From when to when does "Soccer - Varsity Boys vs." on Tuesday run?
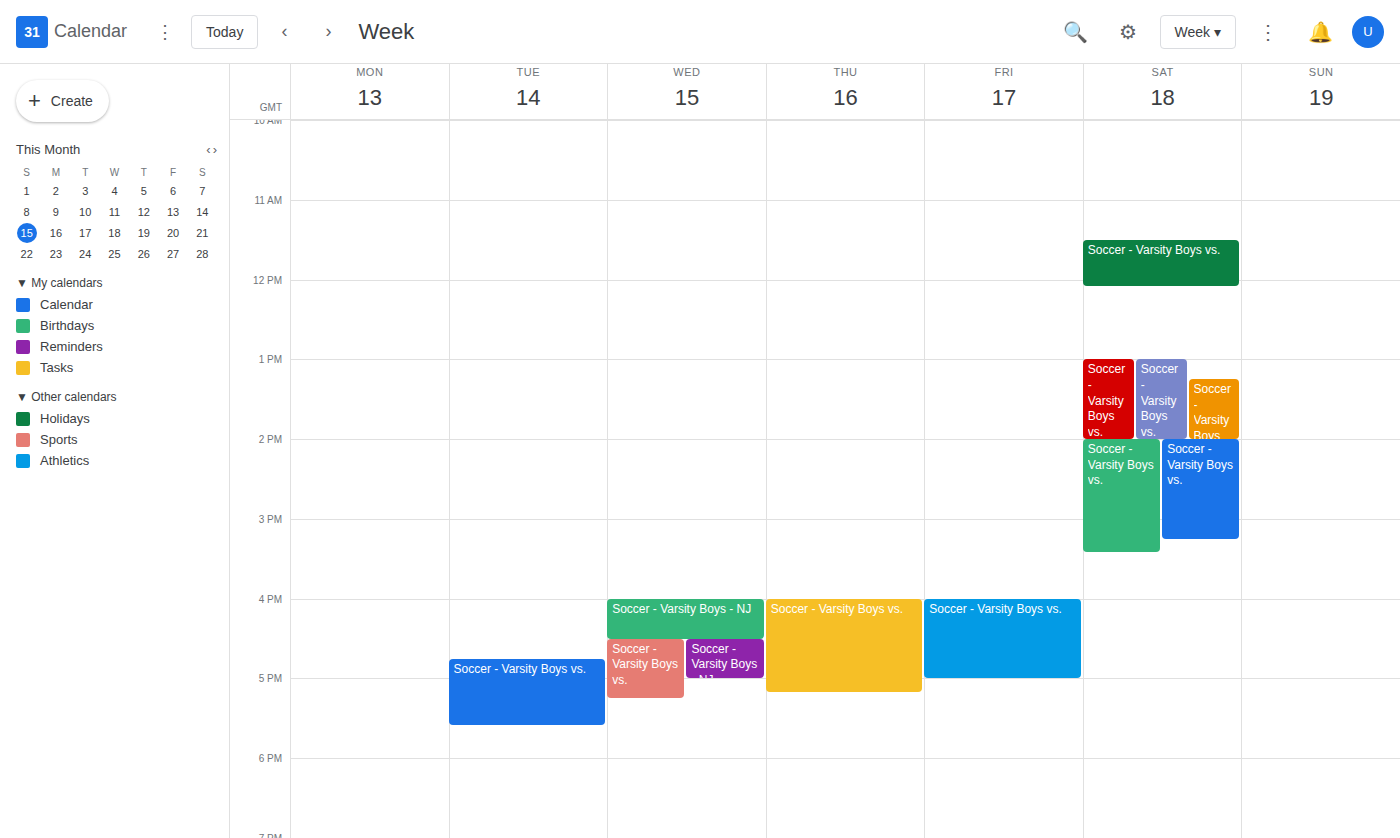
4:45 PM to 5:35 PM